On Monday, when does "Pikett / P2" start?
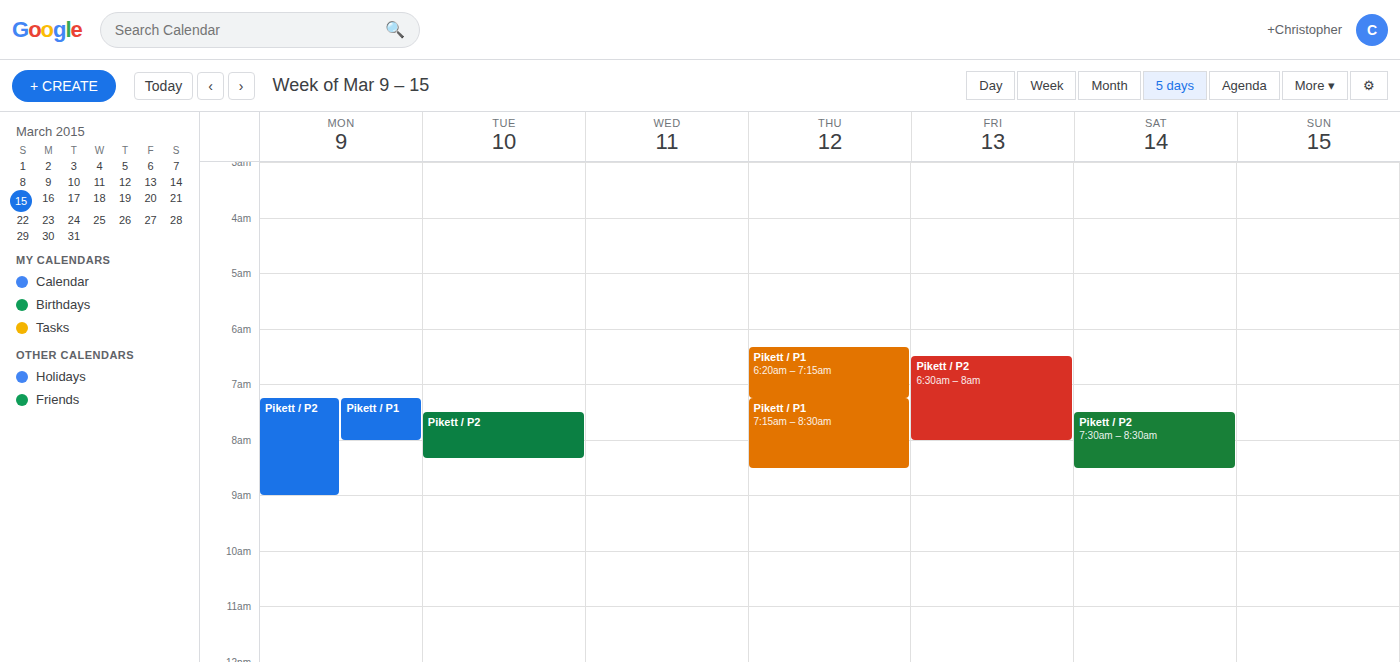
7:15 AM